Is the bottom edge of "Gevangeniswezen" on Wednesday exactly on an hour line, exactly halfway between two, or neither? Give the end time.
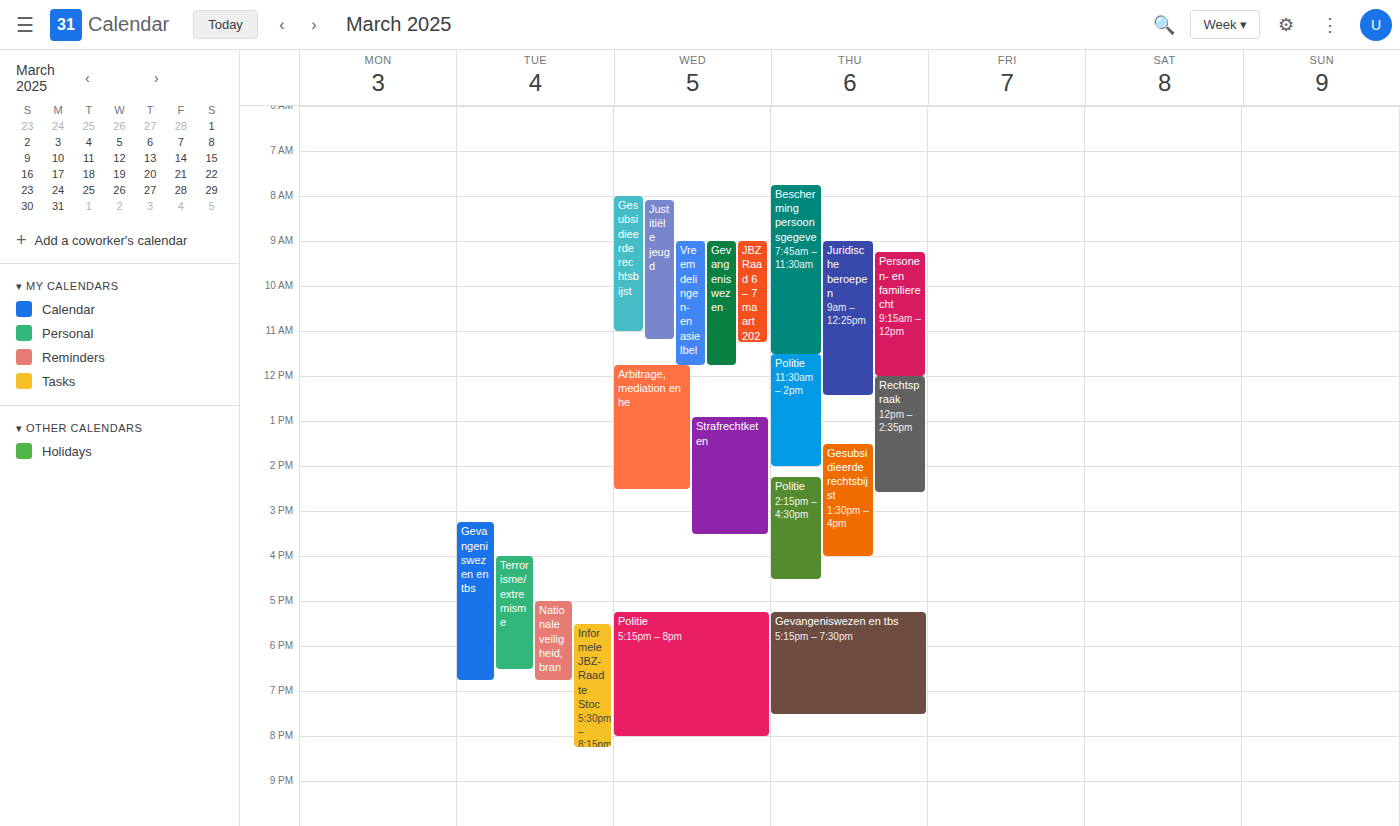
11:45 AM -- neither: three quarters of the way from the 11 AM line to the 12 PM line.